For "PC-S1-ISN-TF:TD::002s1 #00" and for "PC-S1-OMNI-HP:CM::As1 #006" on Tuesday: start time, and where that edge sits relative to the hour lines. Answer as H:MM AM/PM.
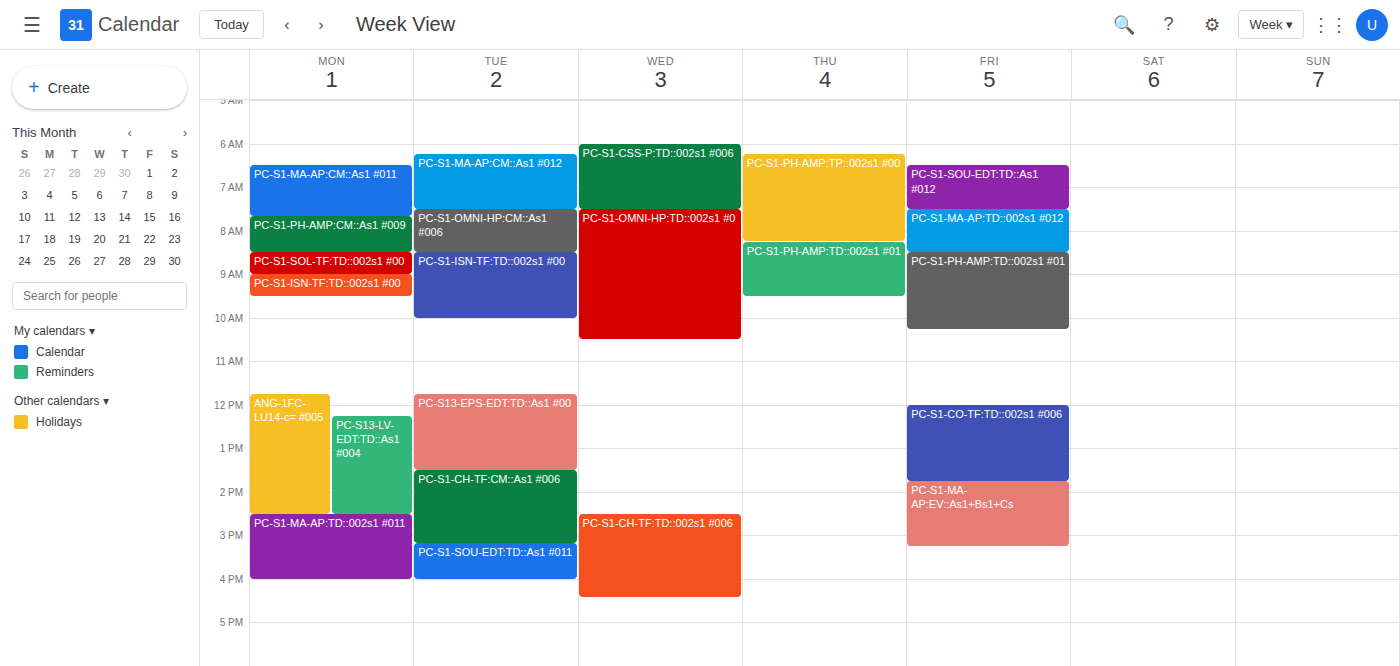
"PC-S1-ISN-TF:TD::002s1 #00": 8:30 AM, halfway between the 8 AM and 9 AM lines. "PC-S1-OMNI-HP:CM::As1 #006": 7:30 AM, halfway between the 7 AM and 8 AM lines.